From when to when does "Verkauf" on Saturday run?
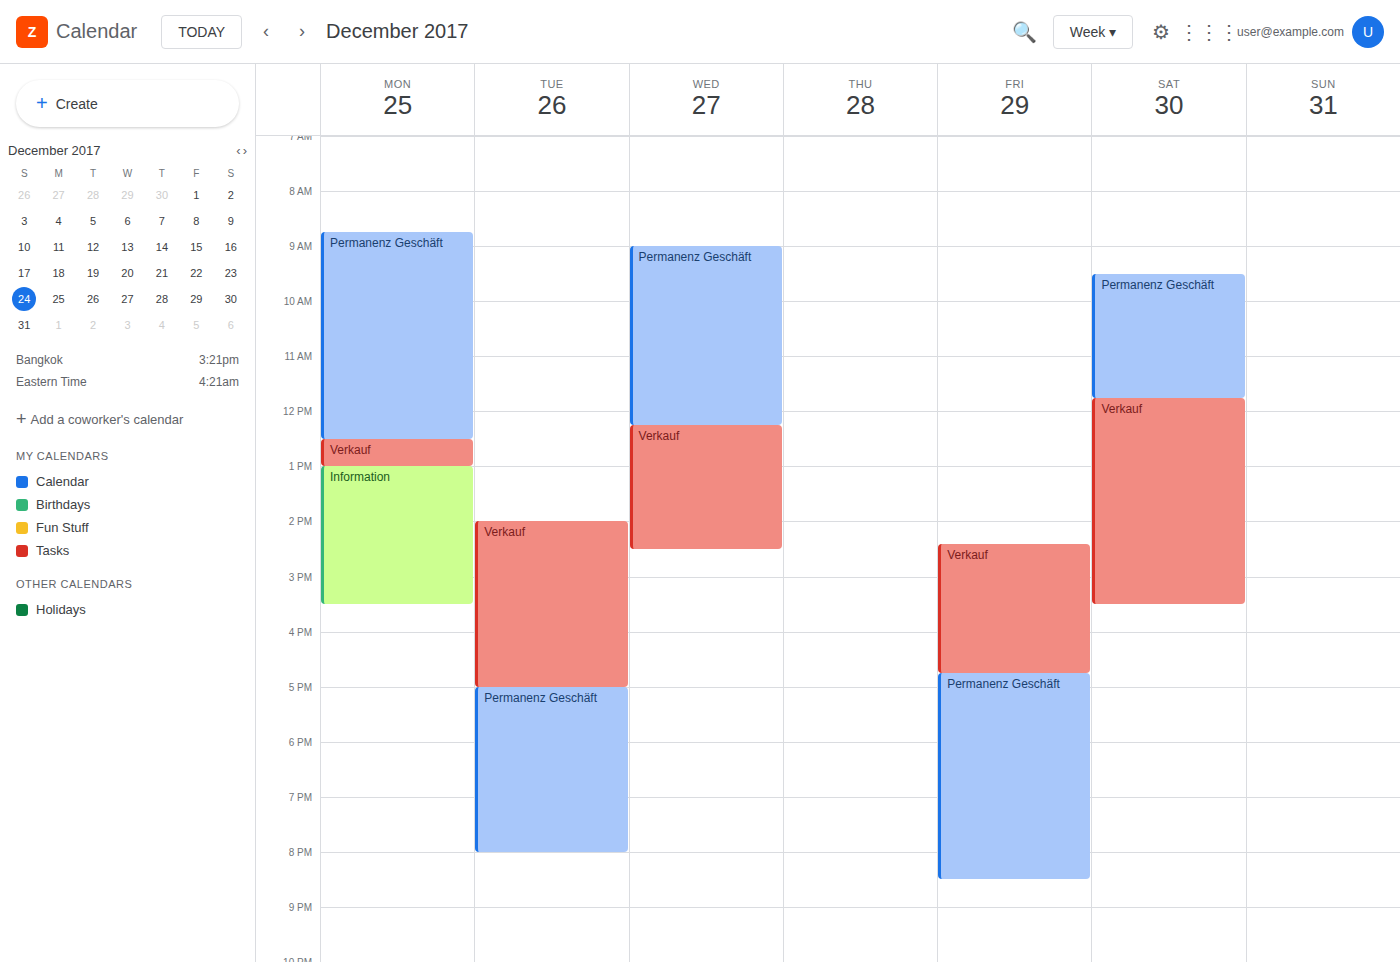
11:45 AM to 3:30 PM